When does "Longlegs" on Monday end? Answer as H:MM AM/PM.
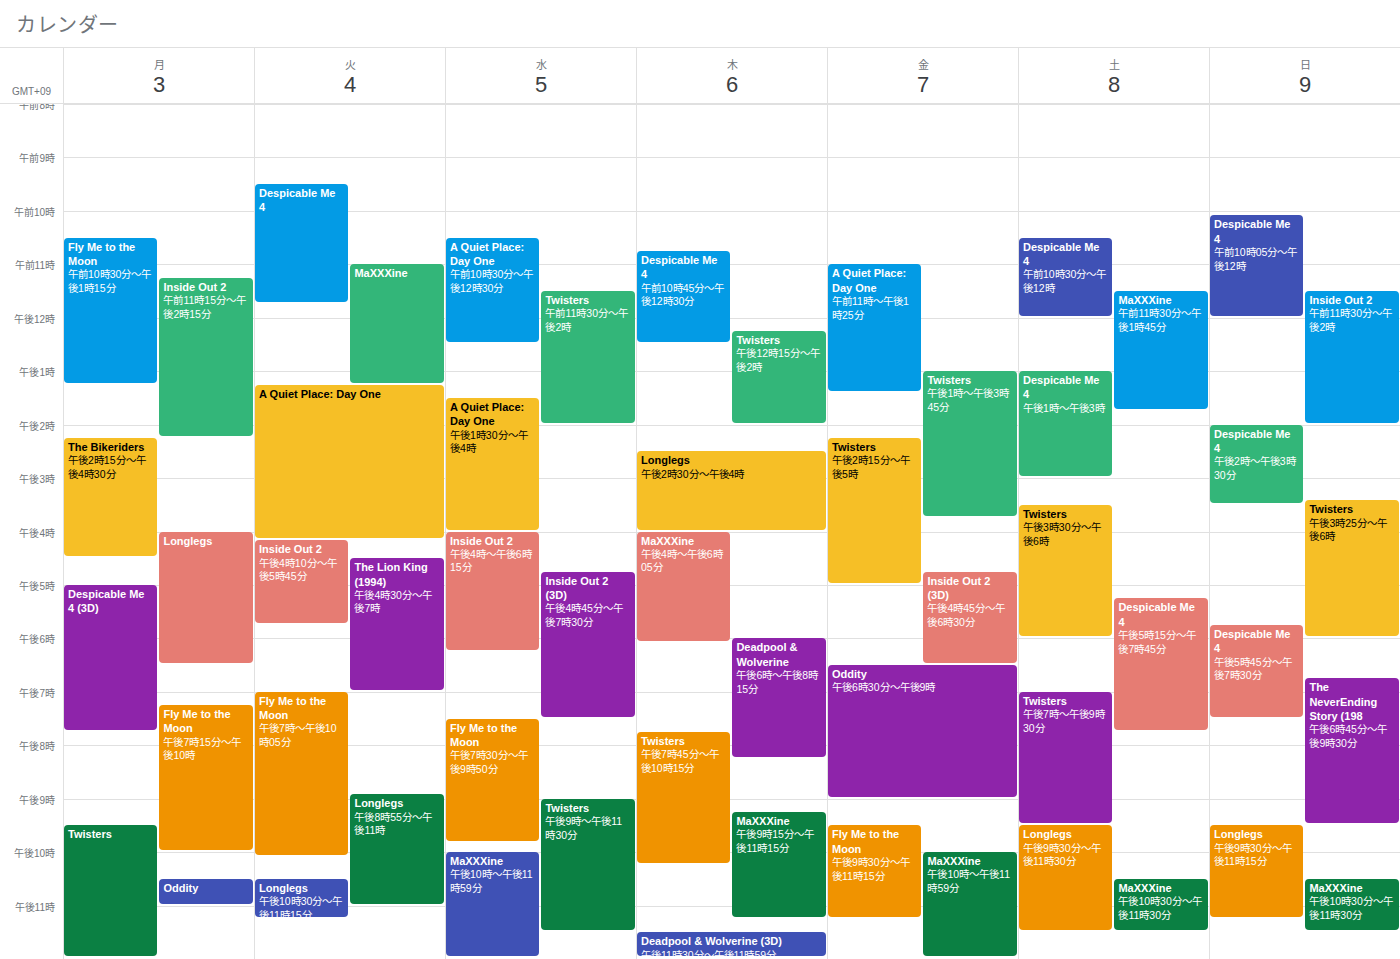
6:30 PM